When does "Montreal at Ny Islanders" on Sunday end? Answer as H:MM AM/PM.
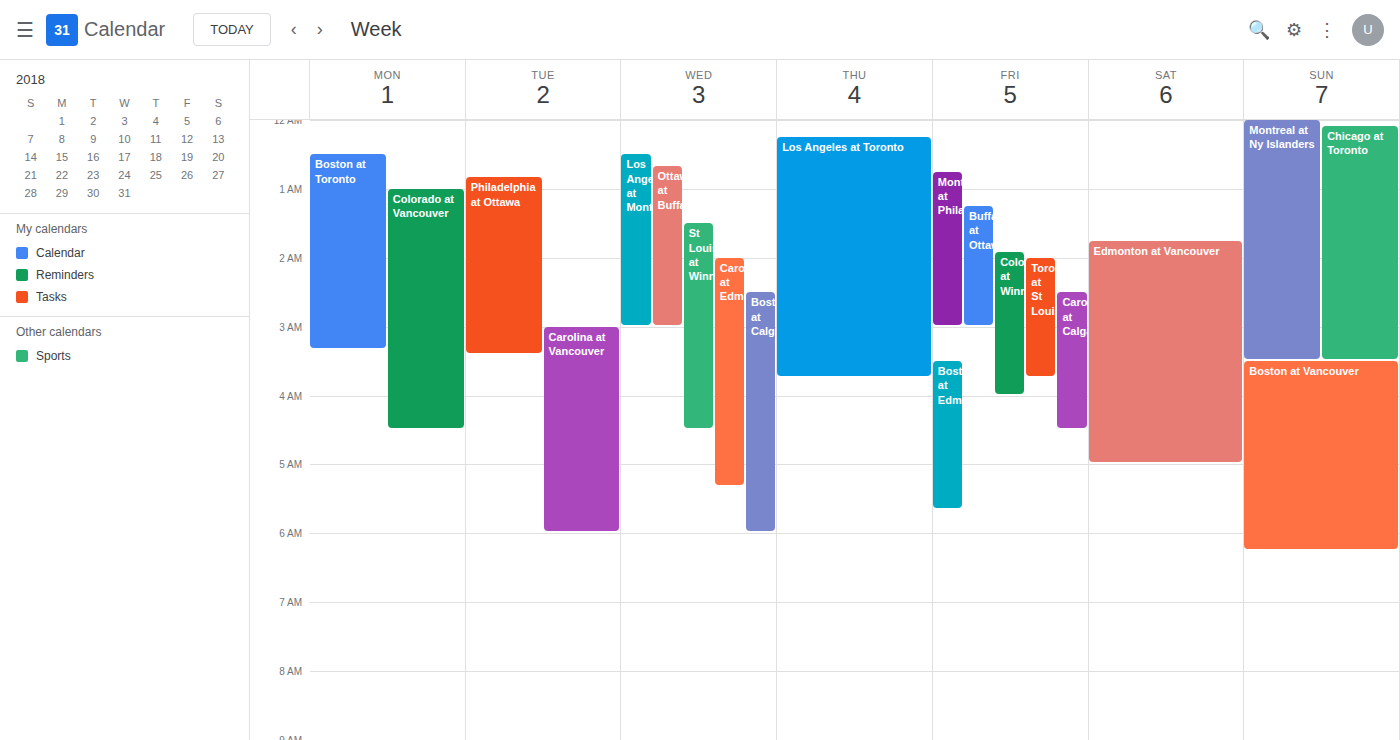
3:30 AM